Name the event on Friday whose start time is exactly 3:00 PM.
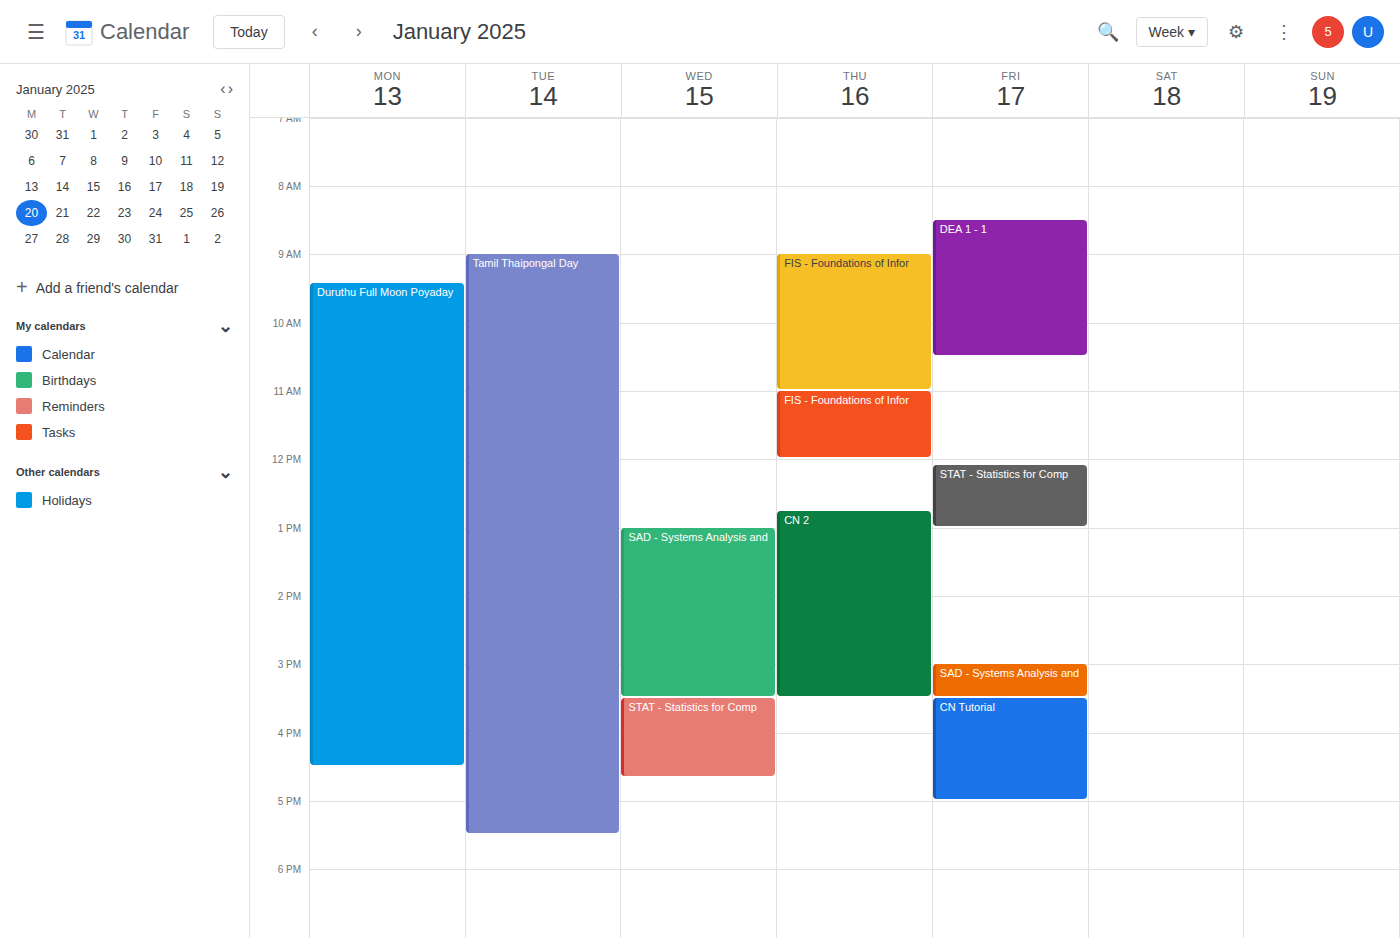
"SAD - Systems Analysis and"